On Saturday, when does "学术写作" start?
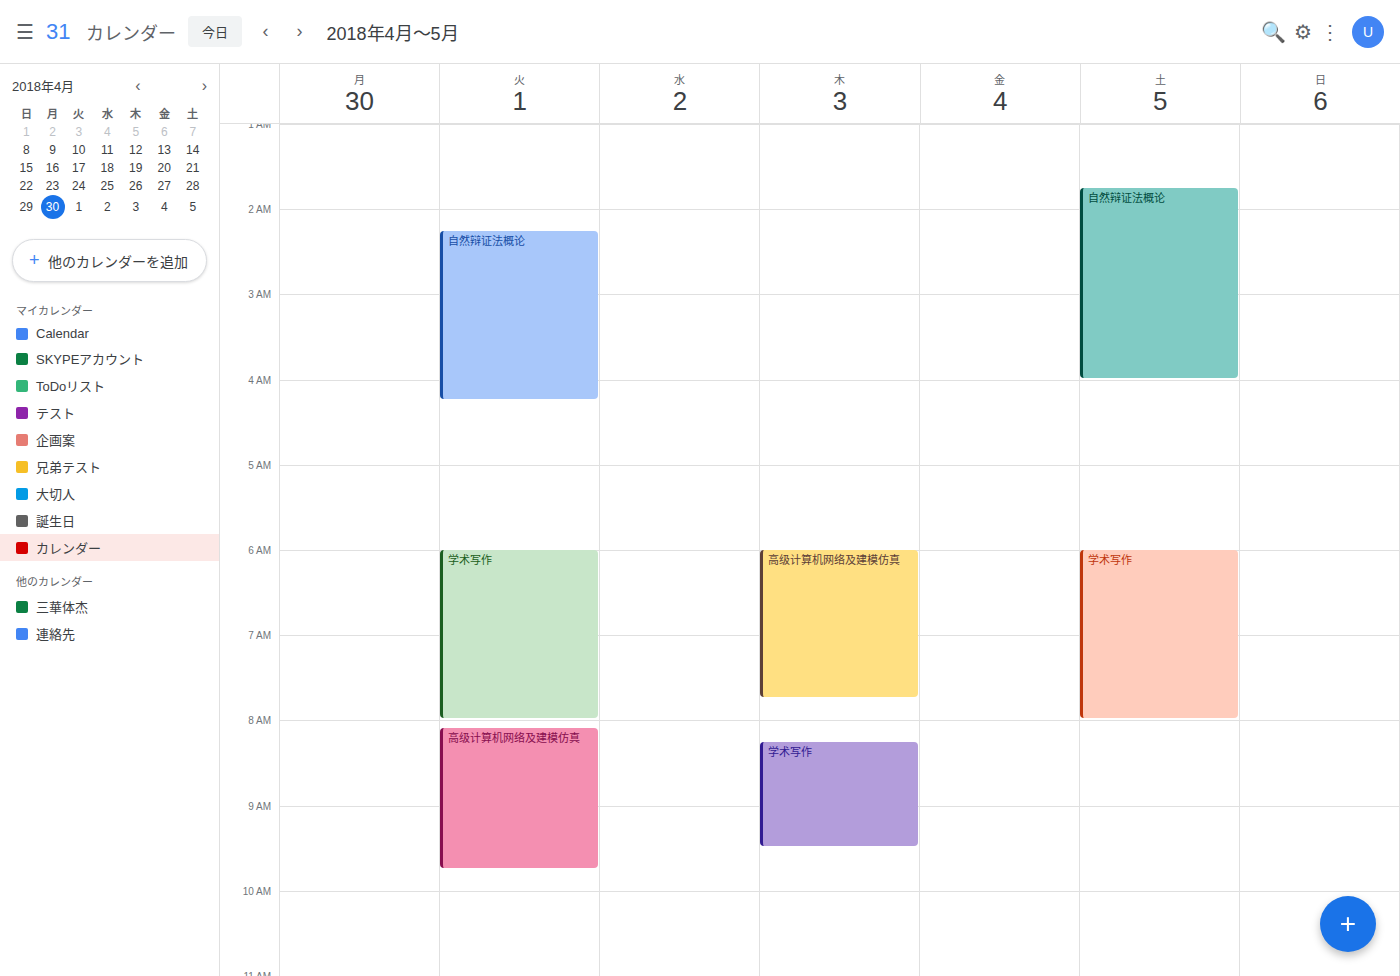
6:00 AM